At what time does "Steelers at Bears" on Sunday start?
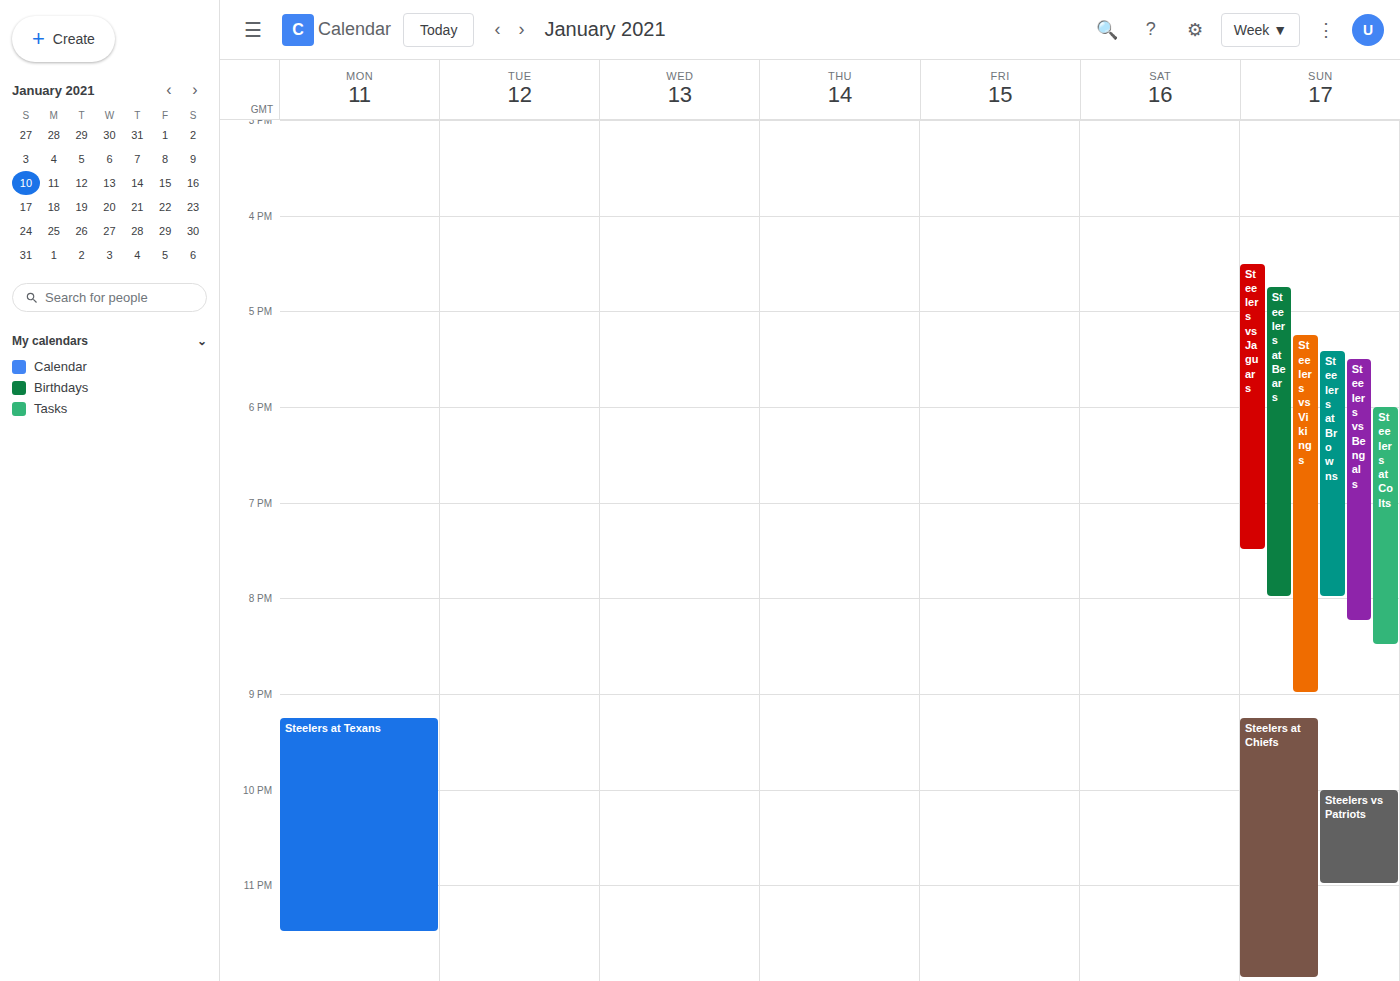
4:45 PM